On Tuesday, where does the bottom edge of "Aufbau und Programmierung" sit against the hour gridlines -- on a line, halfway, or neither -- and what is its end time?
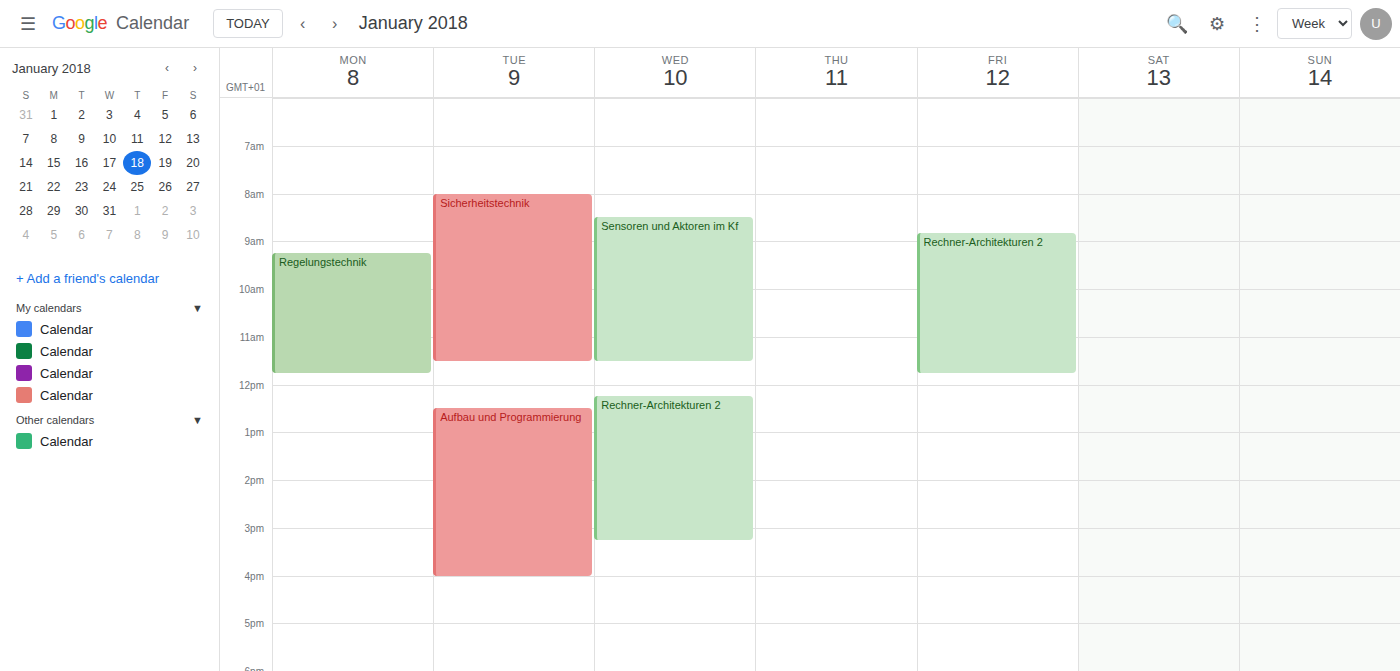
4:00 PM -- exactly on the 4 PM line.